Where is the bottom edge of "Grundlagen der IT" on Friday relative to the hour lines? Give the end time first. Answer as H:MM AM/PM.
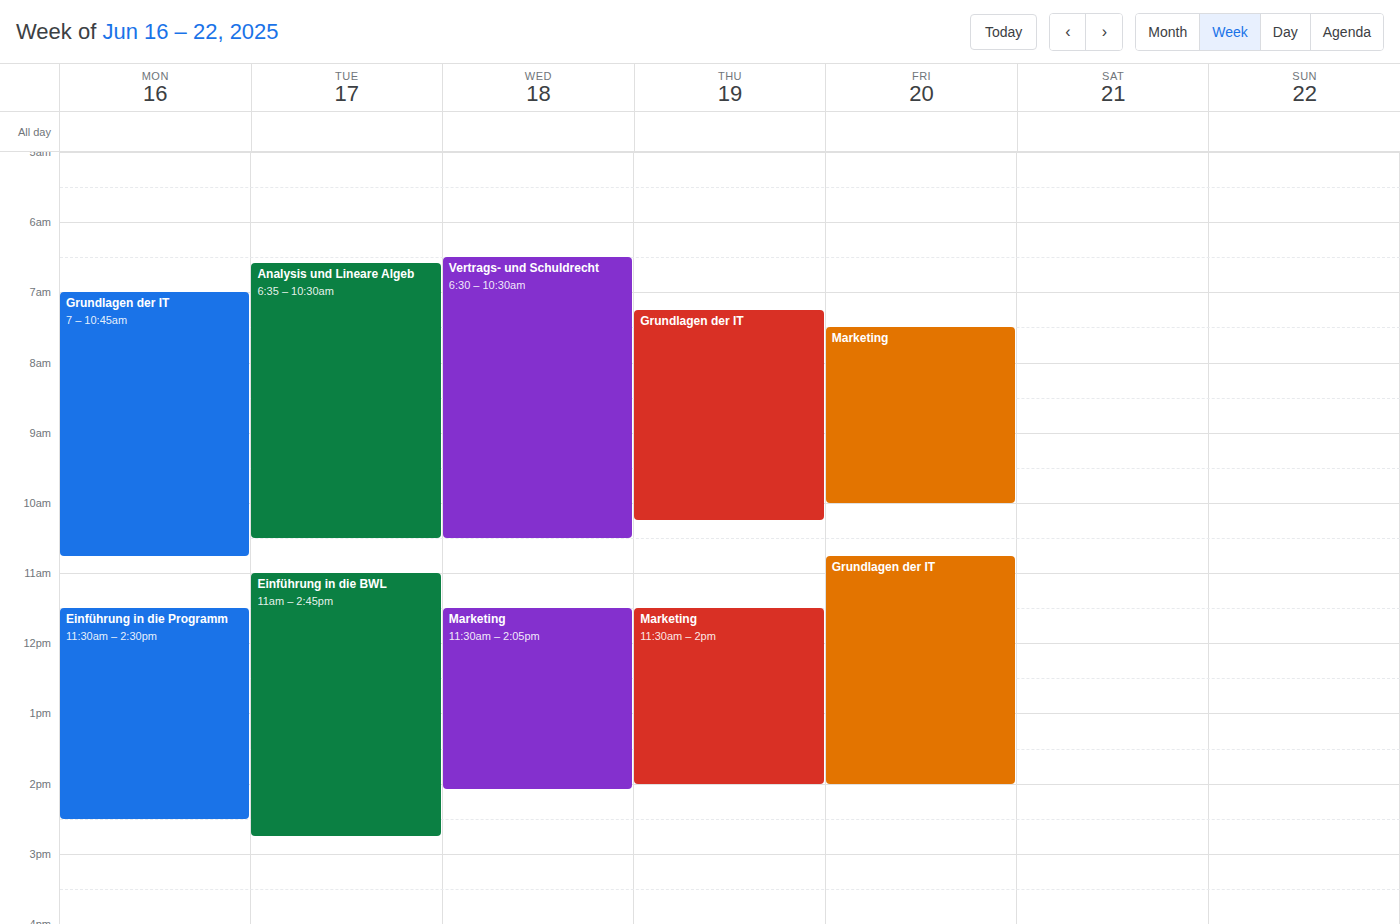
2:00 PM -- exactly on the 2 PM line.